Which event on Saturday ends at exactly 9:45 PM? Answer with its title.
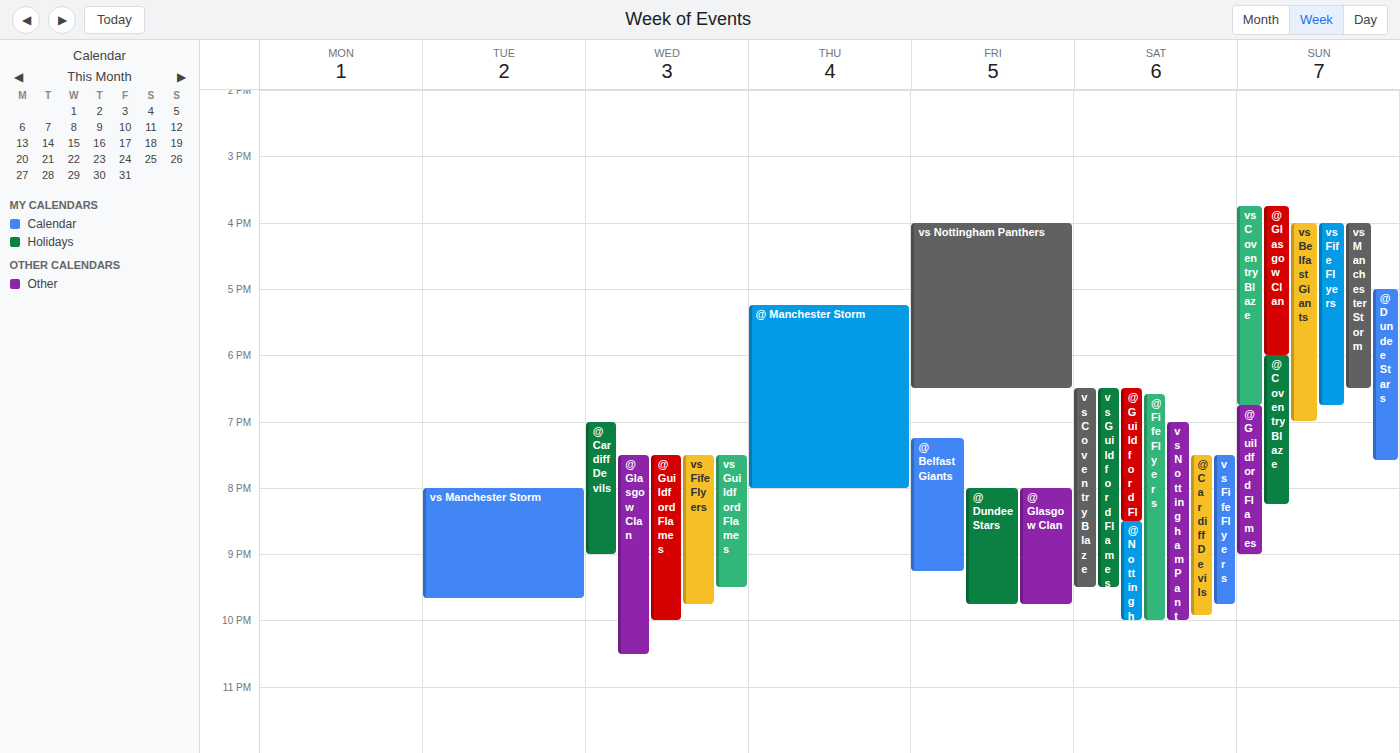
"vs Fife Flyers"